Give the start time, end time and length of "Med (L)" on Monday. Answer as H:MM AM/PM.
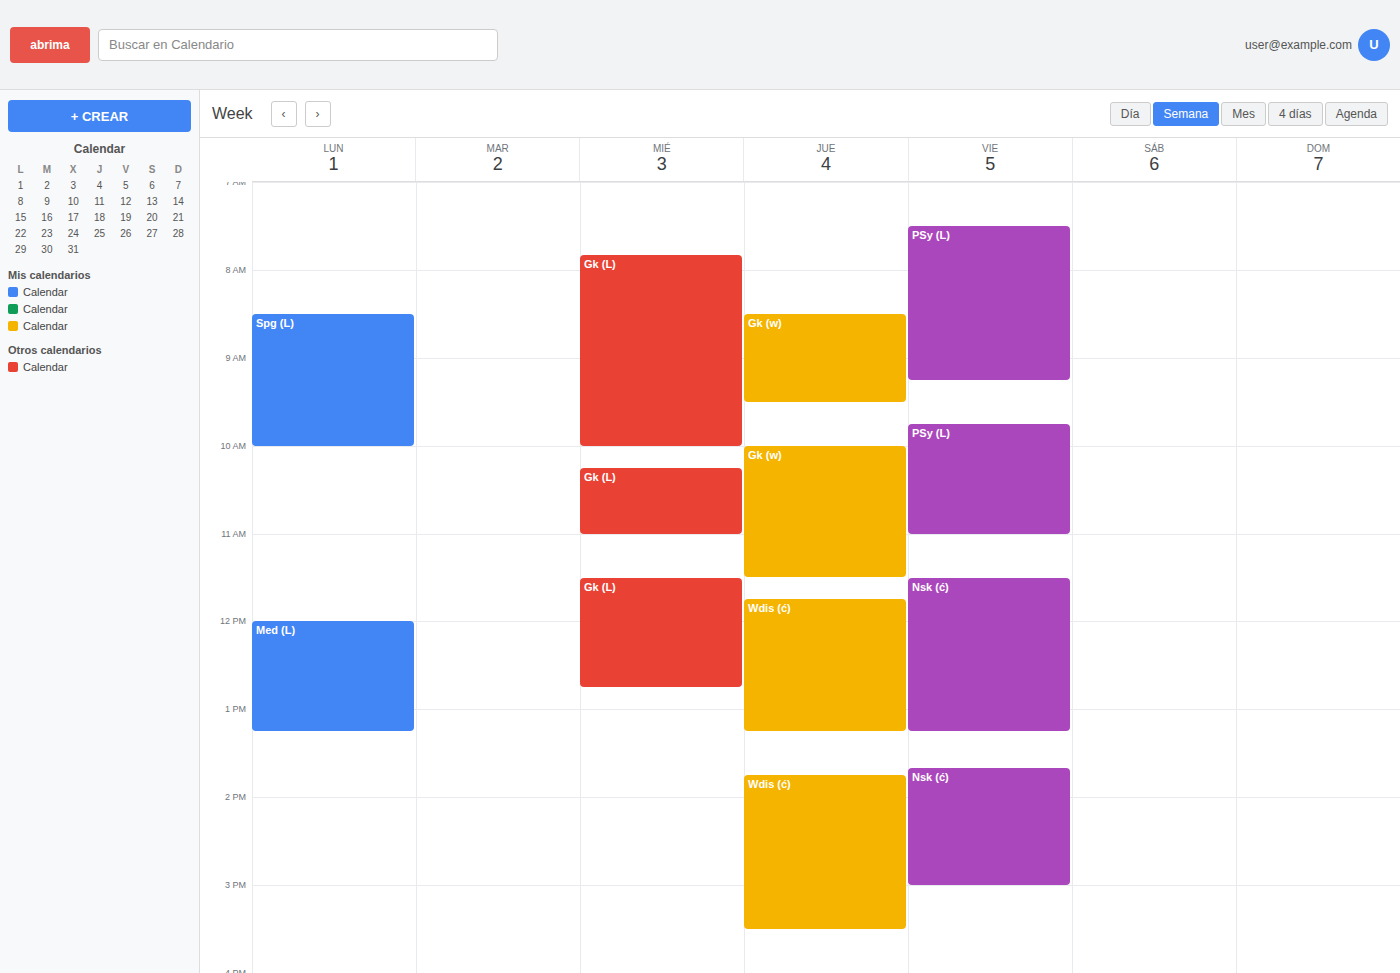
12:00 PM to 1:15 PM, 1 hour 15 minutes